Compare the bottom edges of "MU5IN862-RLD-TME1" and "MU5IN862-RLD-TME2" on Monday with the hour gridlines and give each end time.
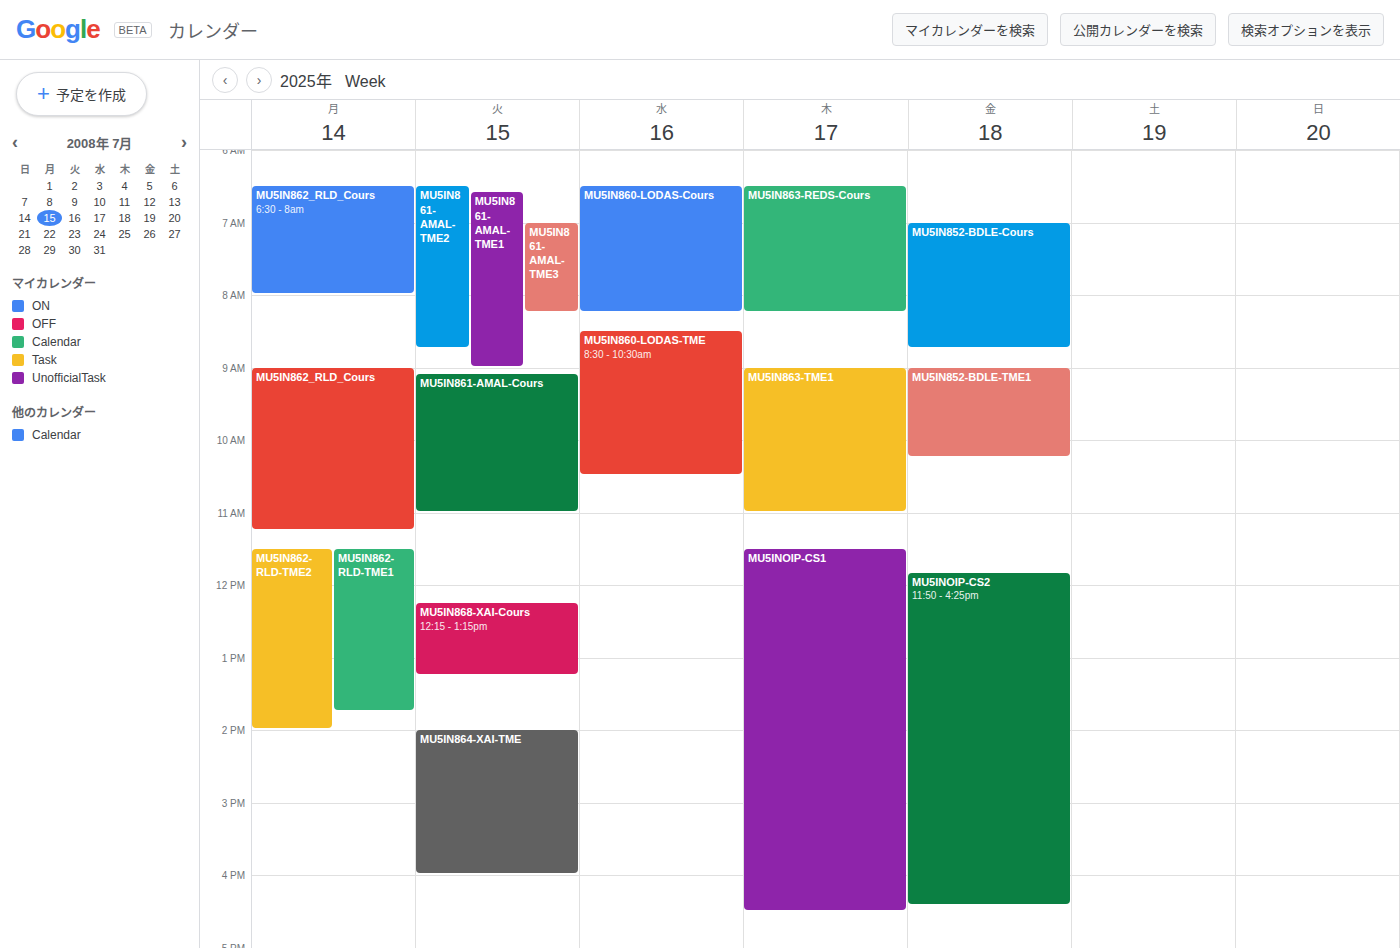
"MU5IN862-RLD-TME1": 13:45, neither: three quarters of the way from the 13:00 line to the 14:00 line. "MU5IN862-RLD-TME2": 14:00, exactly on the 14:00 line.